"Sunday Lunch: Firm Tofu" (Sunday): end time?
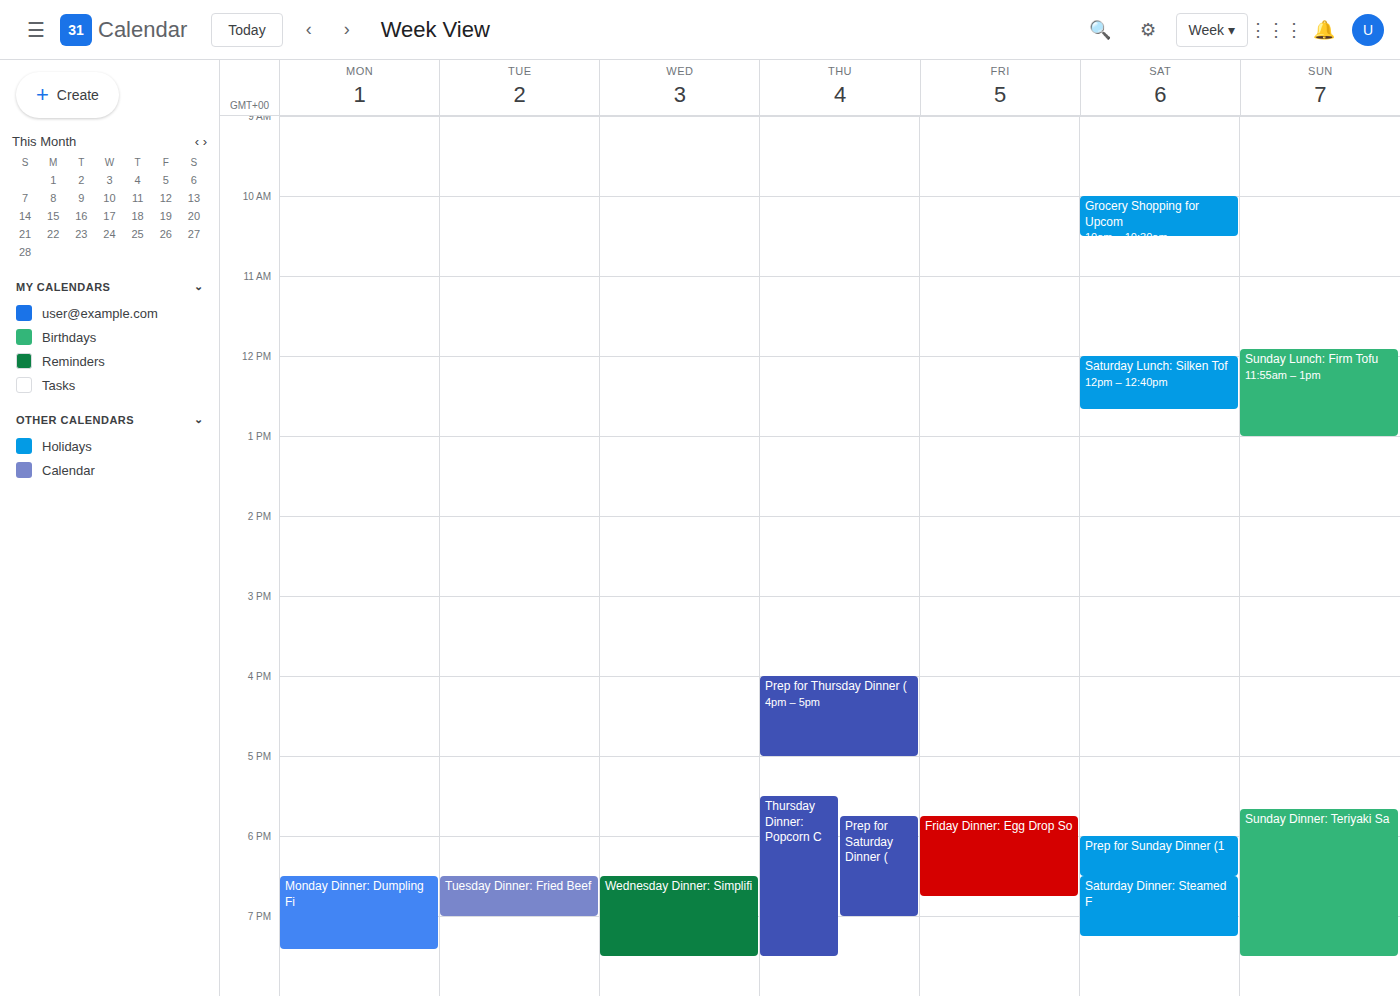
1:00 PM